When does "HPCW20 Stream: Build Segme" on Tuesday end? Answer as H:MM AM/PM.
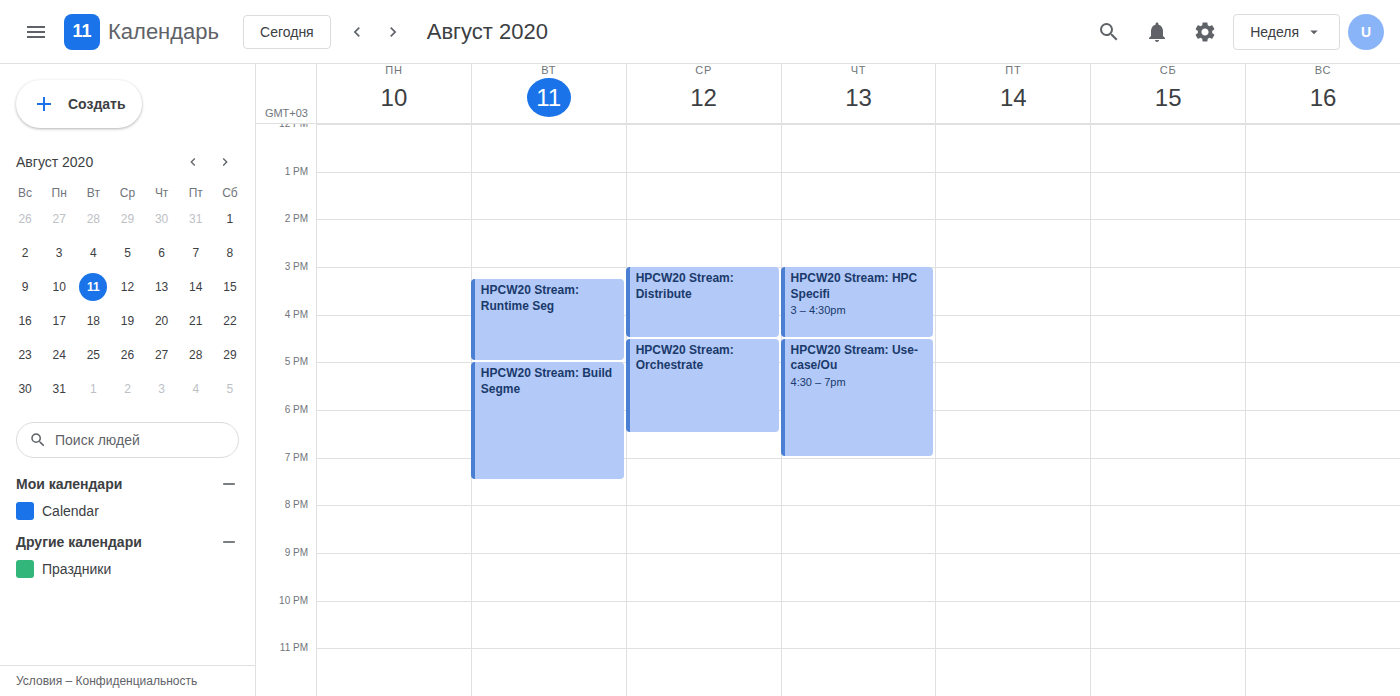
7:30 PM